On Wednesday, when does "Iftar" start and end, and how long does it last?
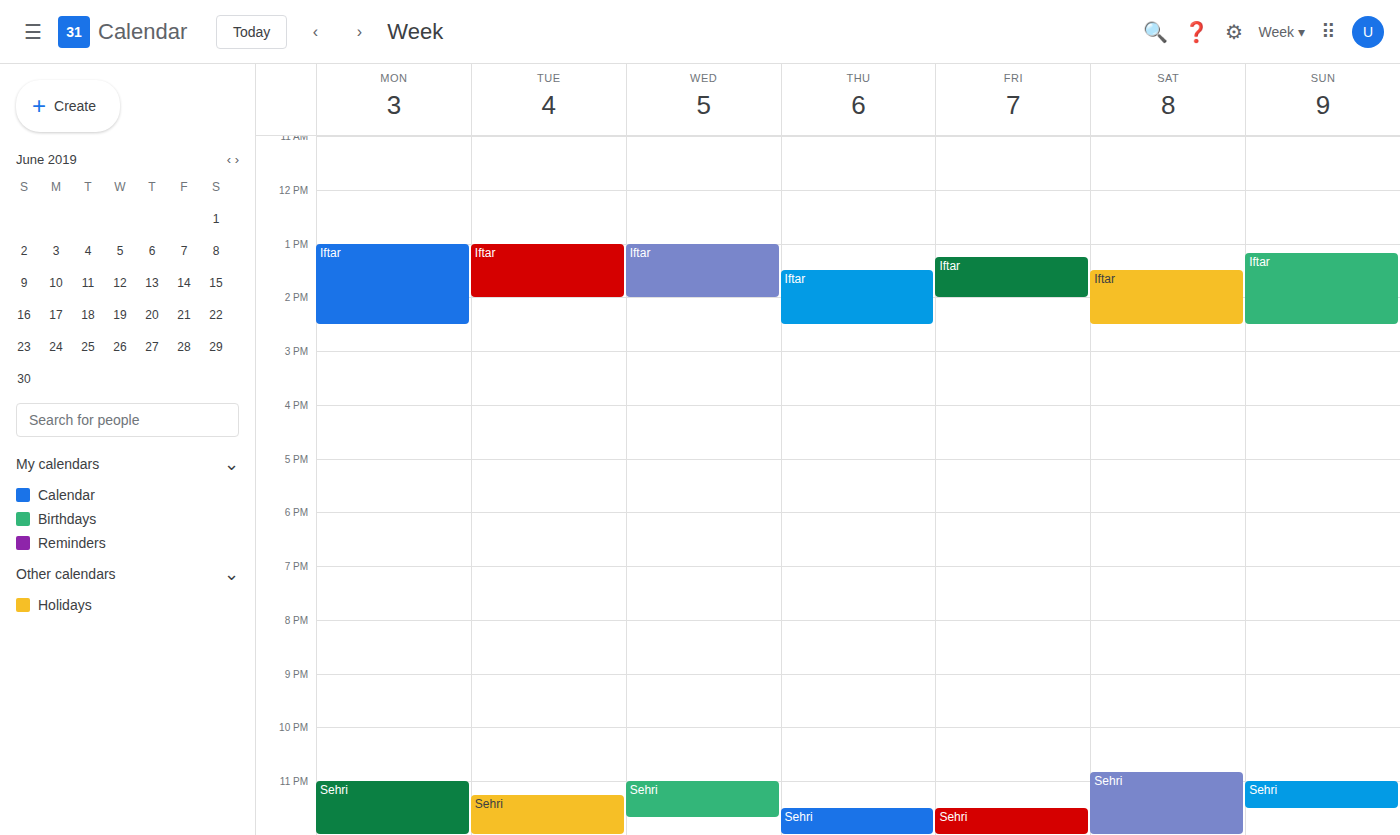
13:00 to 14:00, 1 hour